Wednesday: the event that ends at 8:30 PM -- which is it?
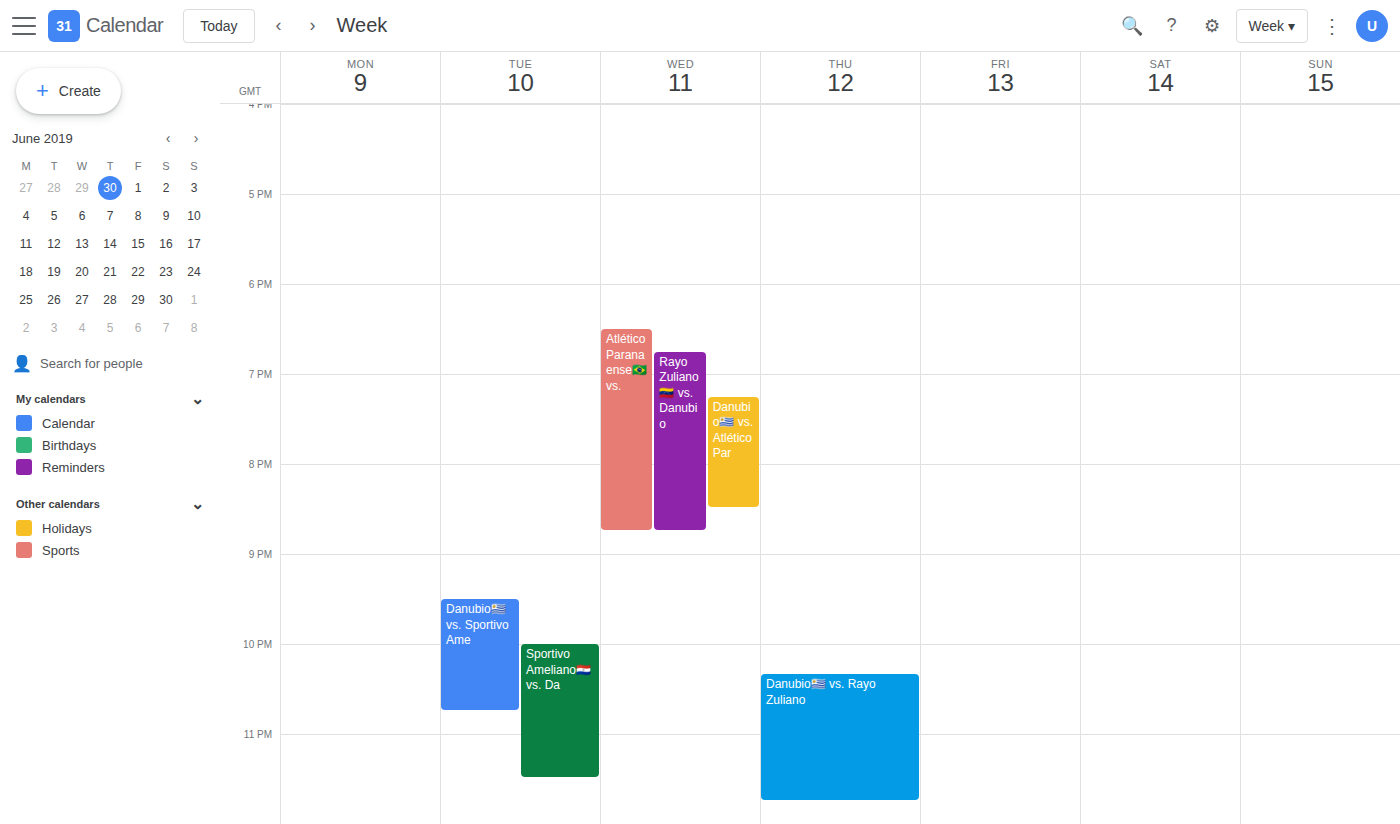
"Danubio🇺🇾 vs. Atlético Par"